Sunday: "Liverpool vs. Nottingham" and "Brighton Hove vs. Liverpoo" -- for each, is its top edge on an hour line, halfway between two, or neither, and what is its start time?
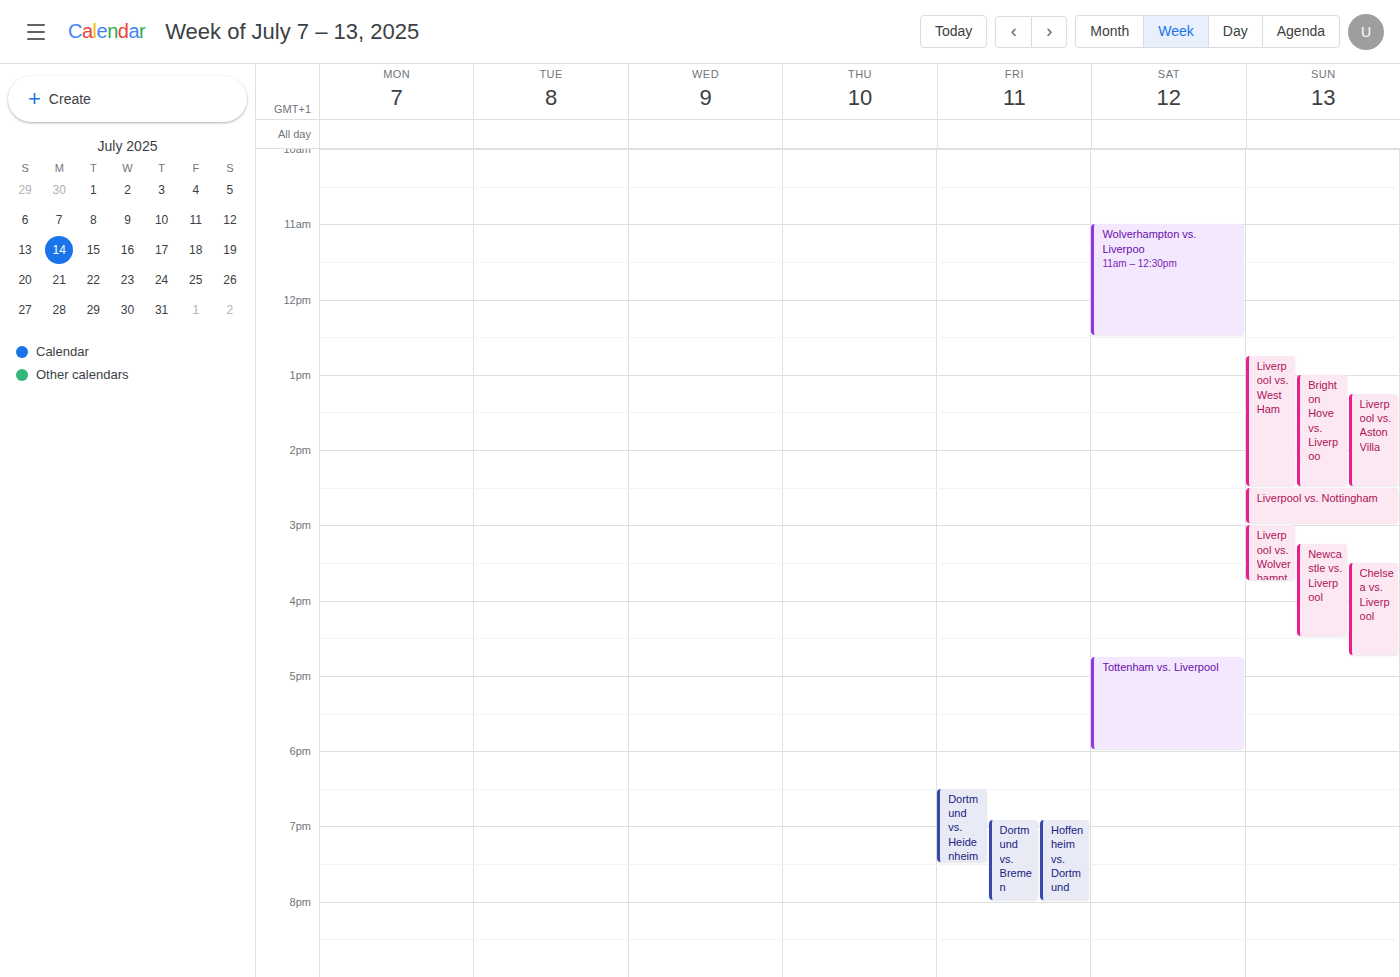
"Liverpool vs. Nottingham": 2:30 PM, halfway between the 2 PM and 3 PM lines. "Brighton Hove vs. Liverpoo": 1:00 PM, exactly on the 1 PM line.